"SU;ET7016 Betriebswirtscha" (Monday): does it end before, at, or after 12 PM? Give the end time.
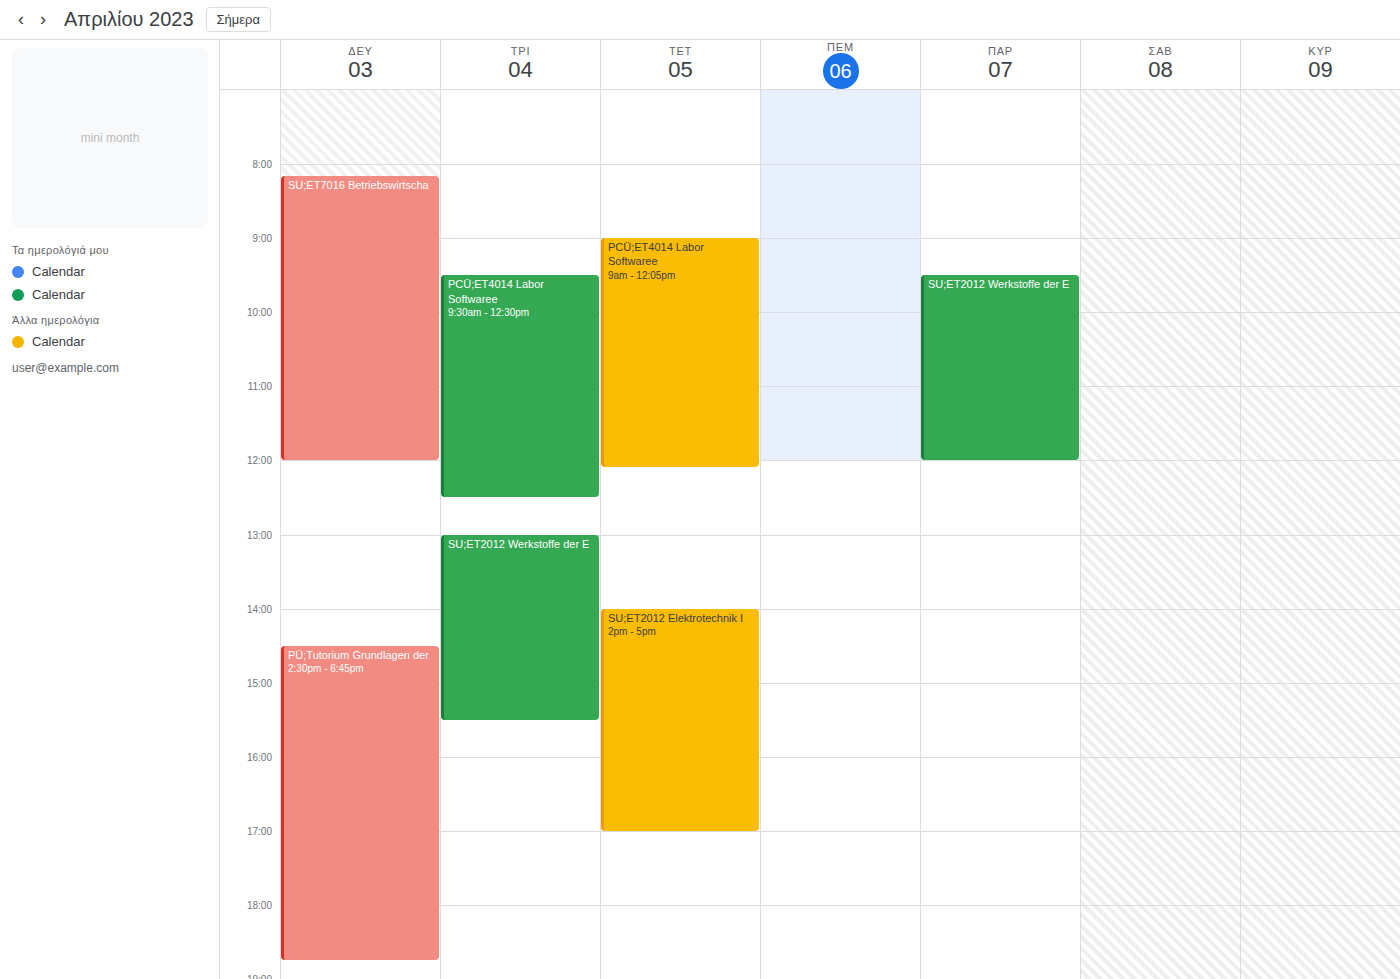
12:00 PM -- exactly at 12 PM, on the 12 PM line.